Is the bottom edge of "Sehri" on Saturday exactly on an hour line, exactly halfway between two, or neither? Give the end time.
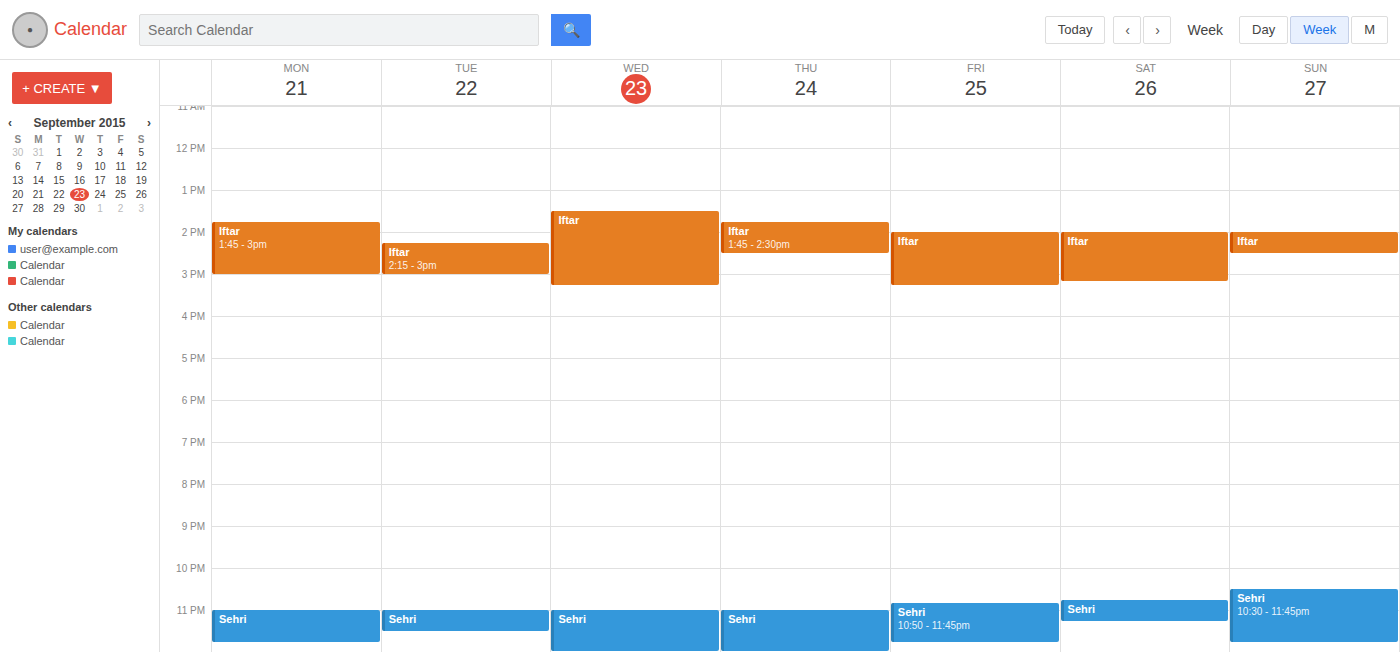
11:15 PM -- neither: a quarter of the way from the 11 PM line to the 12 AM line.